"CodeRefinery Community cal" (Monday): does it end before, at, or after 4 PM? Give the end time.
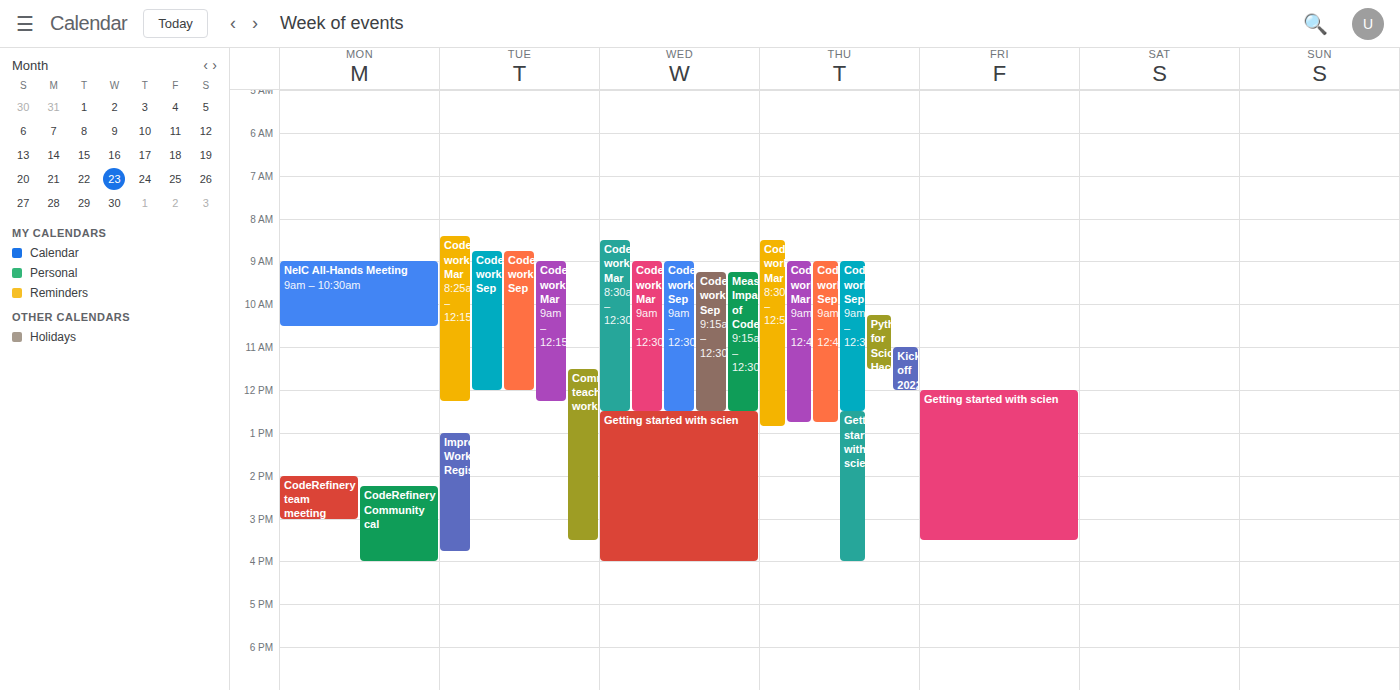
4:00 PM -- exactly at 4 PM, on the 4 PM line.